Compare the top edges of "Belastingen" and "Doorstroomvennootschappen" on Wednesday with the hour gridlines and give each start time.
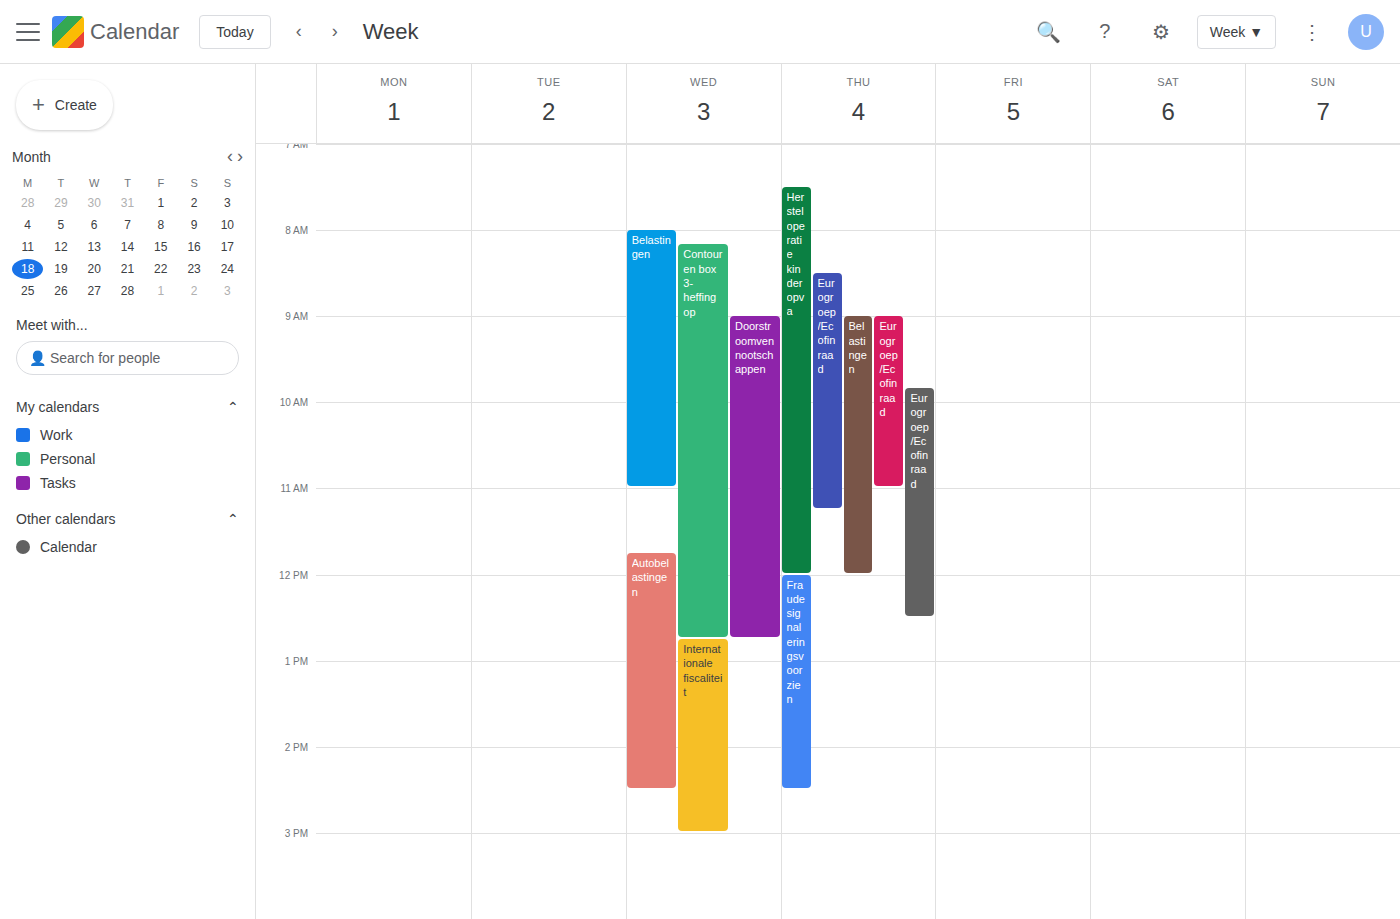
"Belastingen": 8:00 AM, exactly on the 8 AM line. "Doorstroomvennootschappen": 9:00 AM, exactly on the 9 AM line.